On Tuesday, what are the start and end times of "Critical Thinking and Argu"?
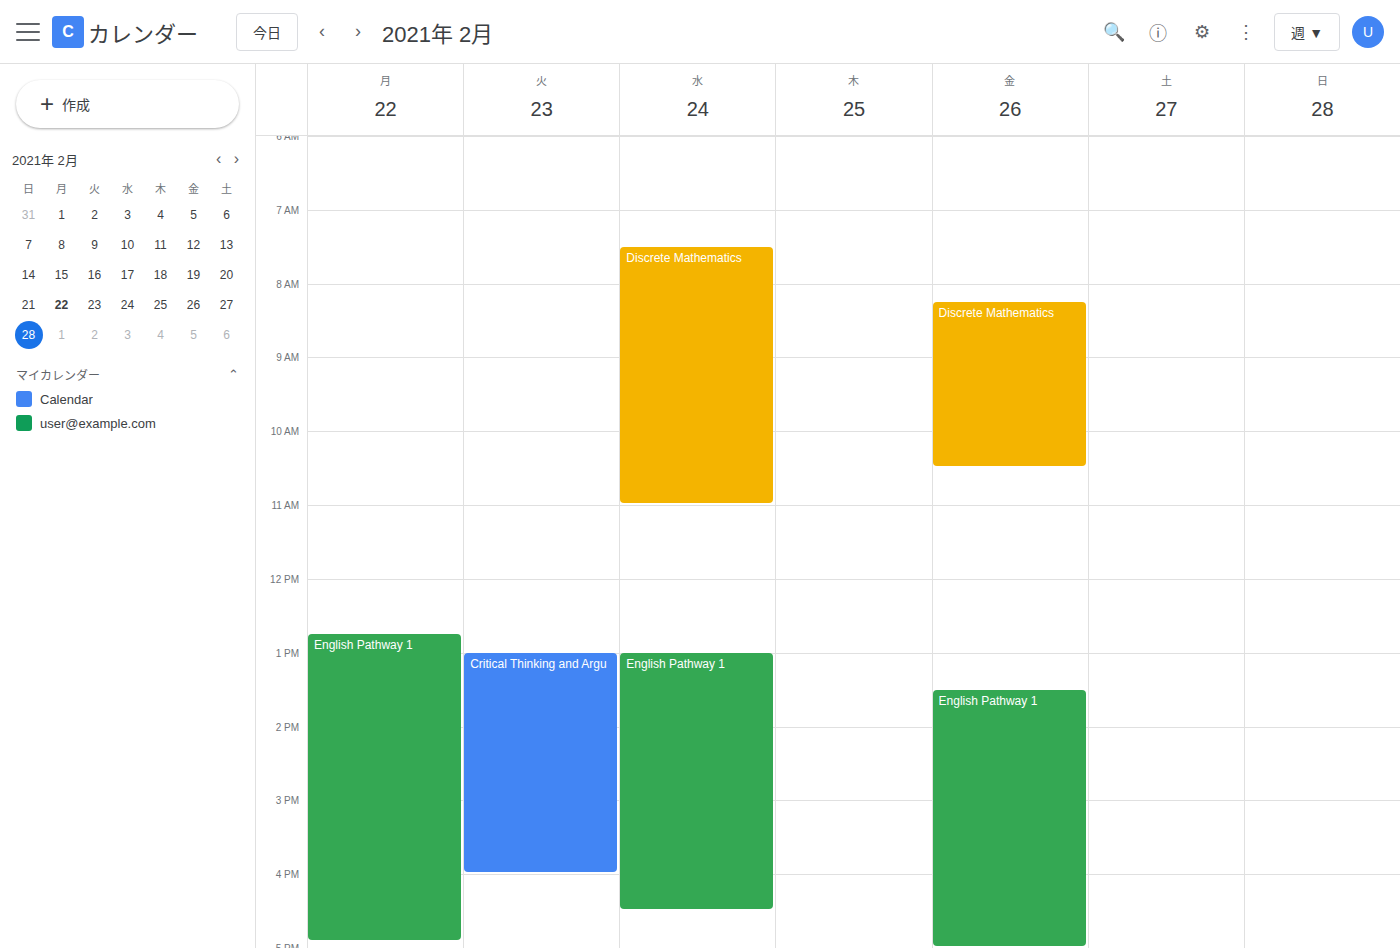
1:00 PM to 4:00 PM